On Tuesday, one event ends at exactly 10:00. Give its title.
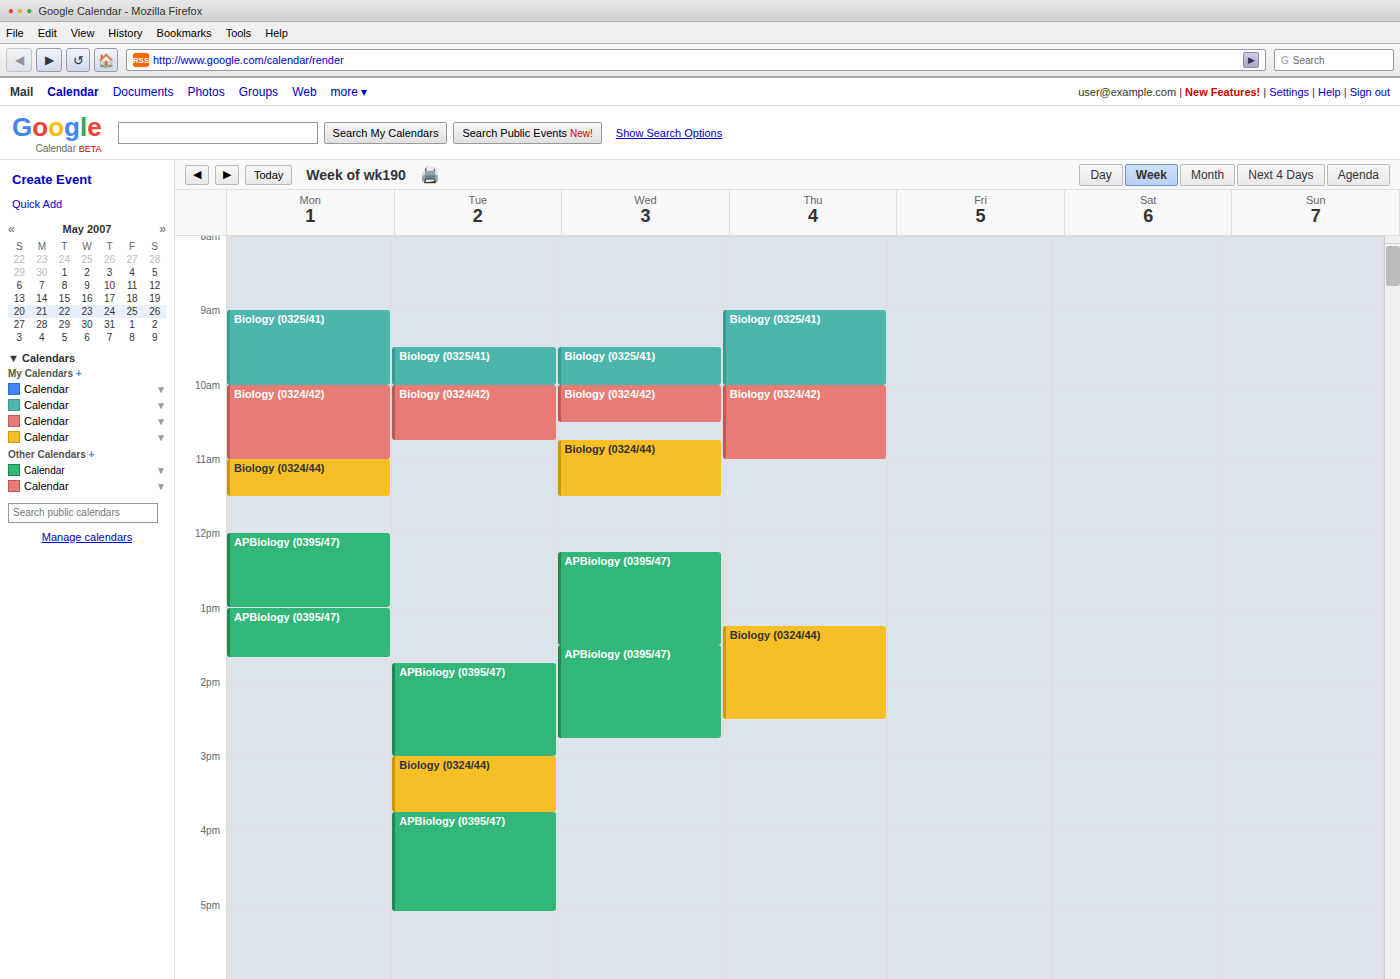
"Biology (0325/41)"